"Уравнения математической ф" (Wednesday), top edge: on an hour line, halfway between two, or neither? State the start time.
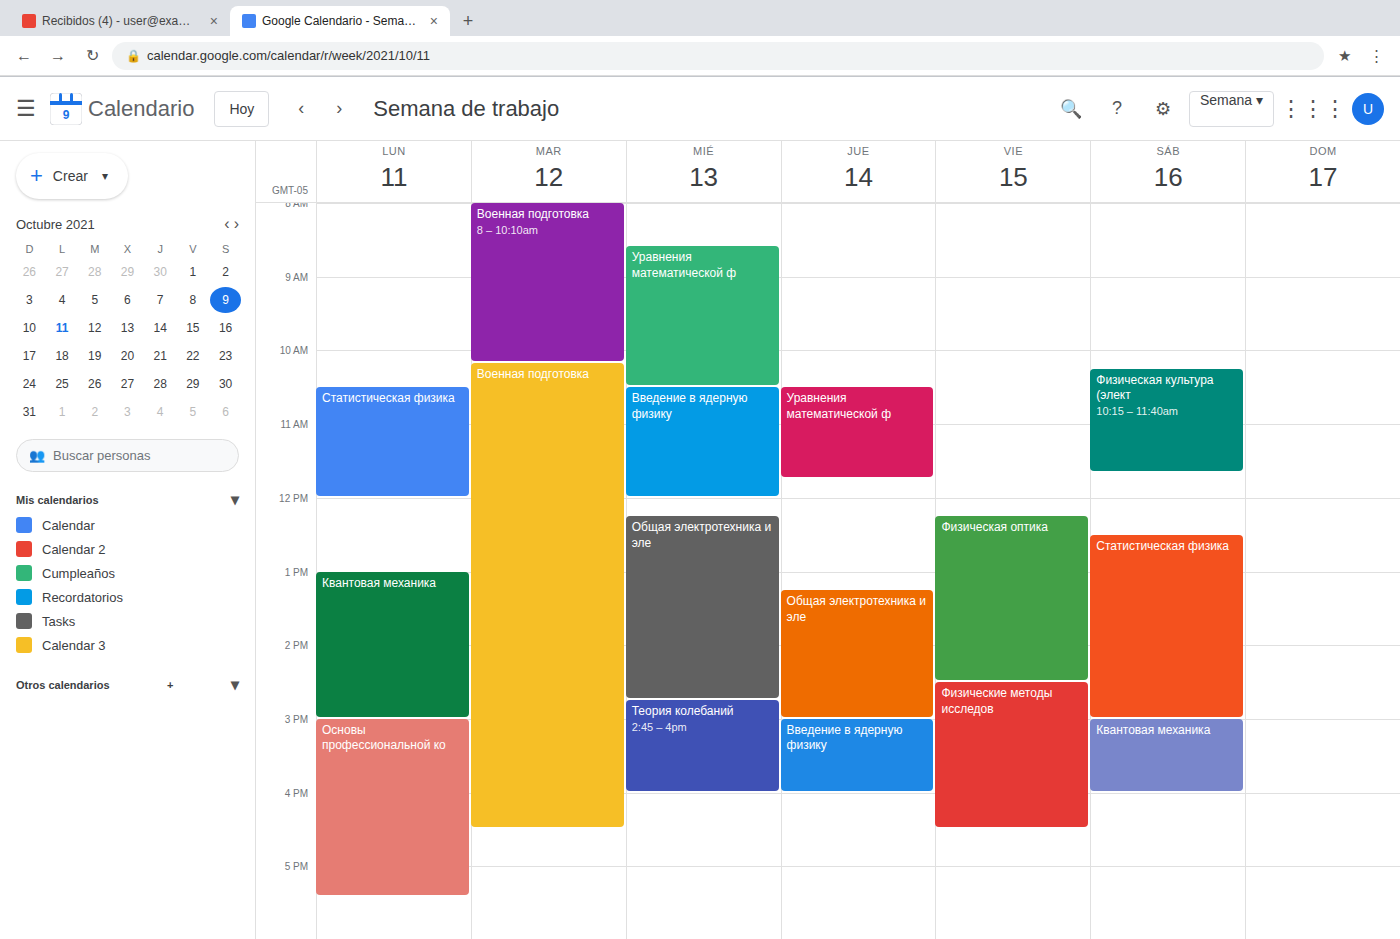
8:35 AM -- neither: 35 minutes below the 8 AM line and 25 minutes above the 9 AM line.